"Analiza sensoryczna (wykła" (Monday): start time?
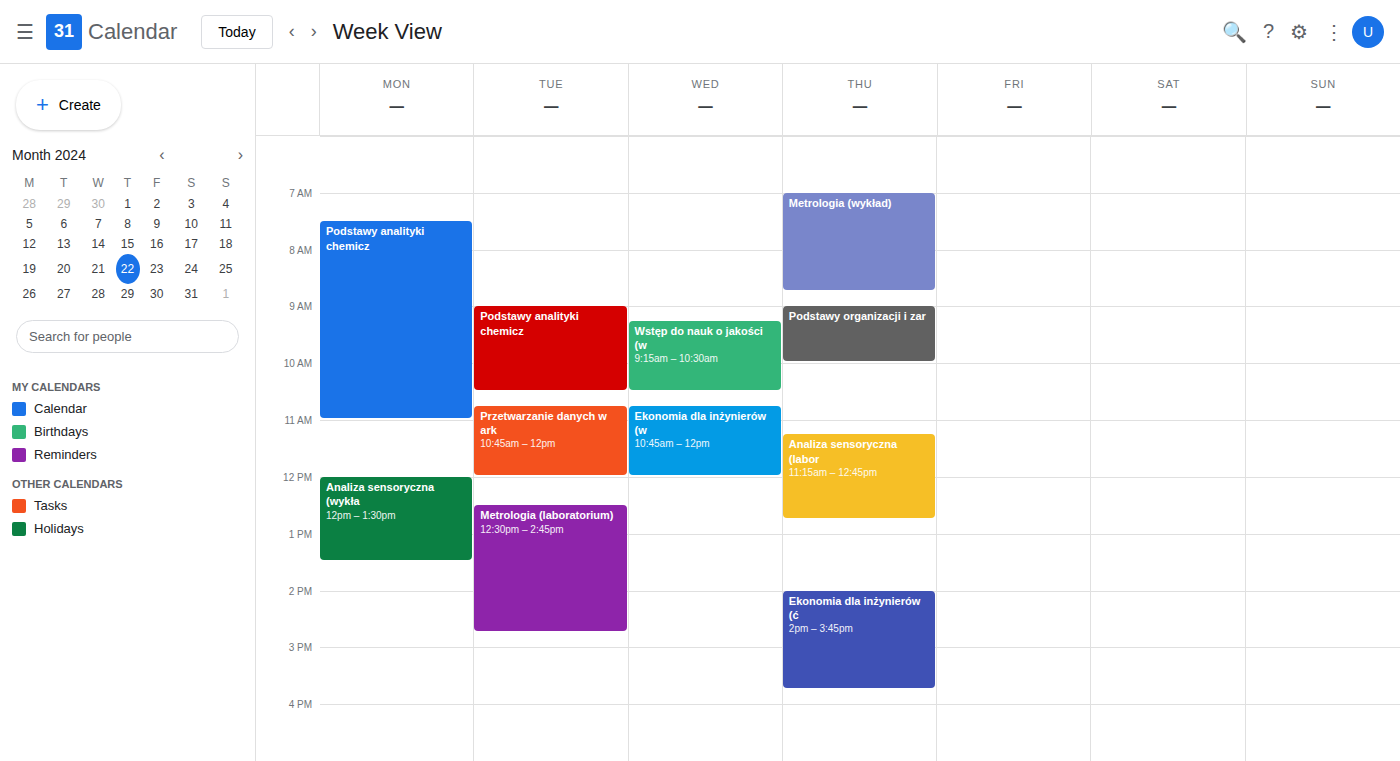
12:00 PM